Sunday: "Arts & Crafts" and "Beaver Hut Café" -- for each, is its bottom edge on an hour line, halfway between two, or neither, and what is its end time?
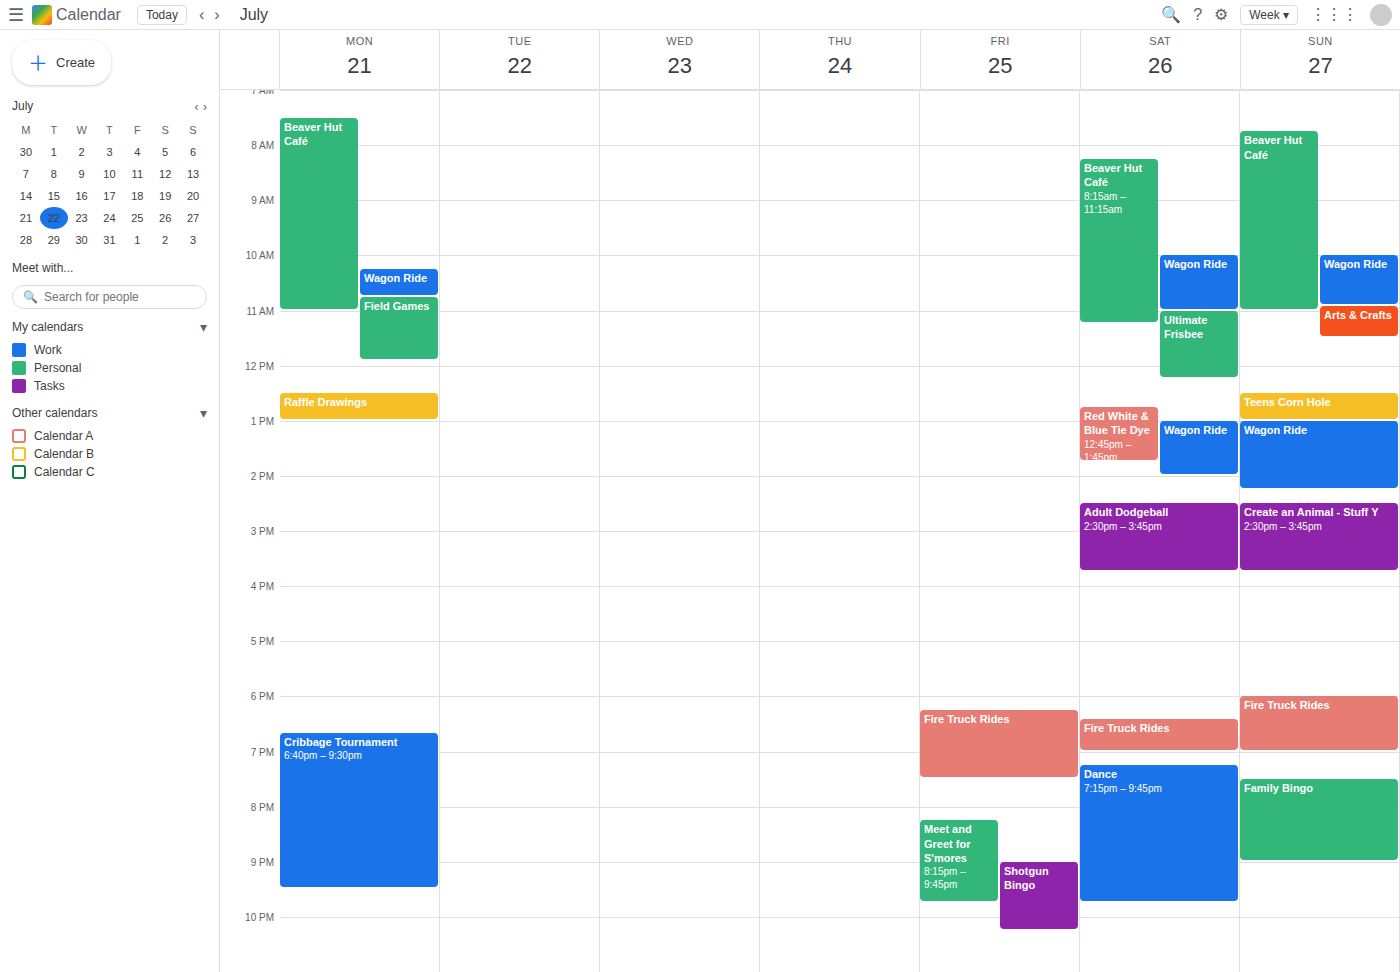
"Arts & Crafts": 11:30, halfway between the 11:00 and 12:00 lines. "Beaver Hut Café": 11:00, exactly on the 11:00 line.